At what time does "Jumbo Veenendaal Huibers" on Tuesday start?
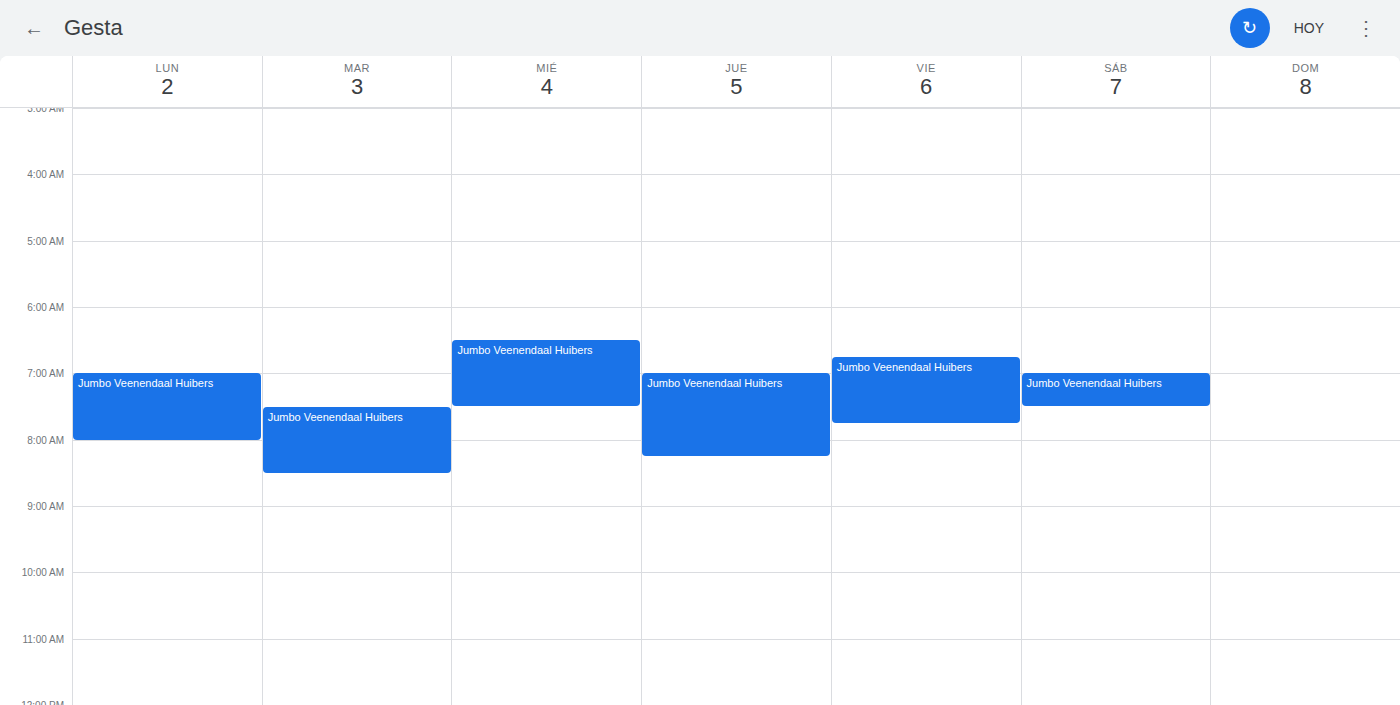
7:30 AM